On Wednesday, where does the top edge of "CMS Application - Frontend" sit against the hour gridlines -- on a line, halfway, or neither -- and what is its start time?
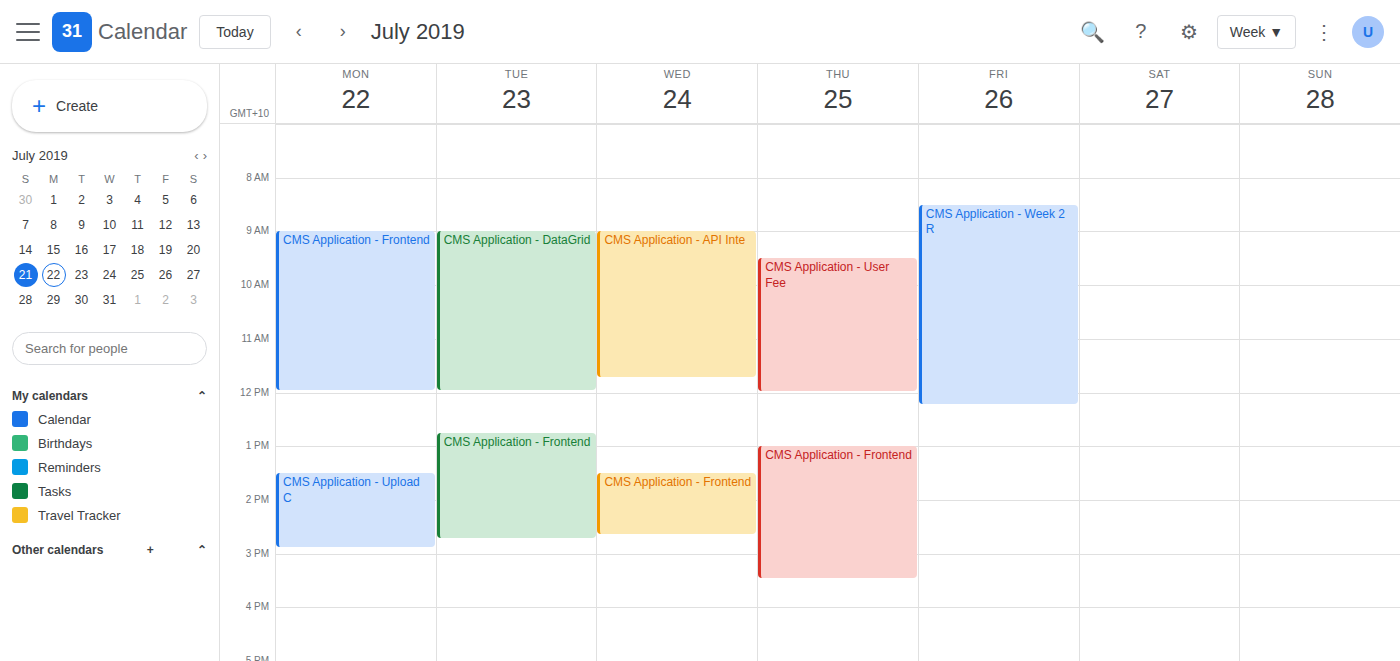
1:30 PM -- halfway between the 1 PM and 2 PM lines.